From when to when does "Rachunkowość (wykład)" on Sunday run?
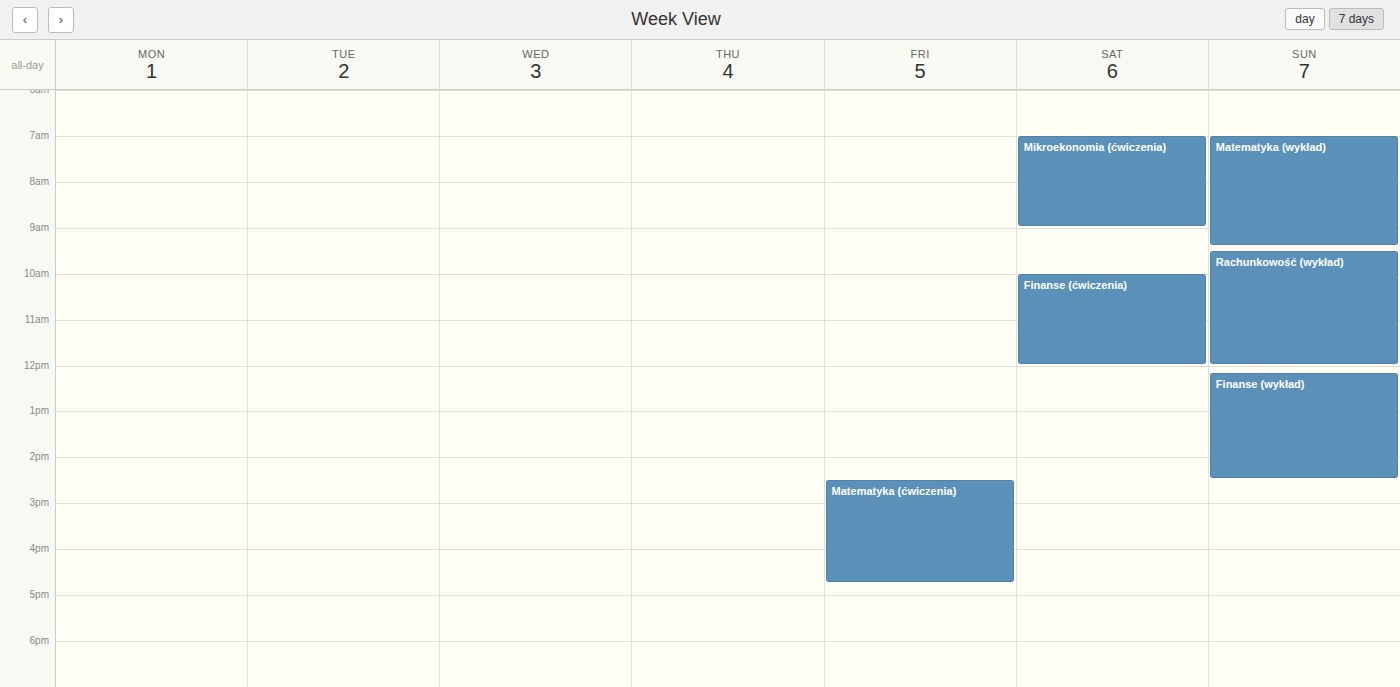
09:30 to 12:00